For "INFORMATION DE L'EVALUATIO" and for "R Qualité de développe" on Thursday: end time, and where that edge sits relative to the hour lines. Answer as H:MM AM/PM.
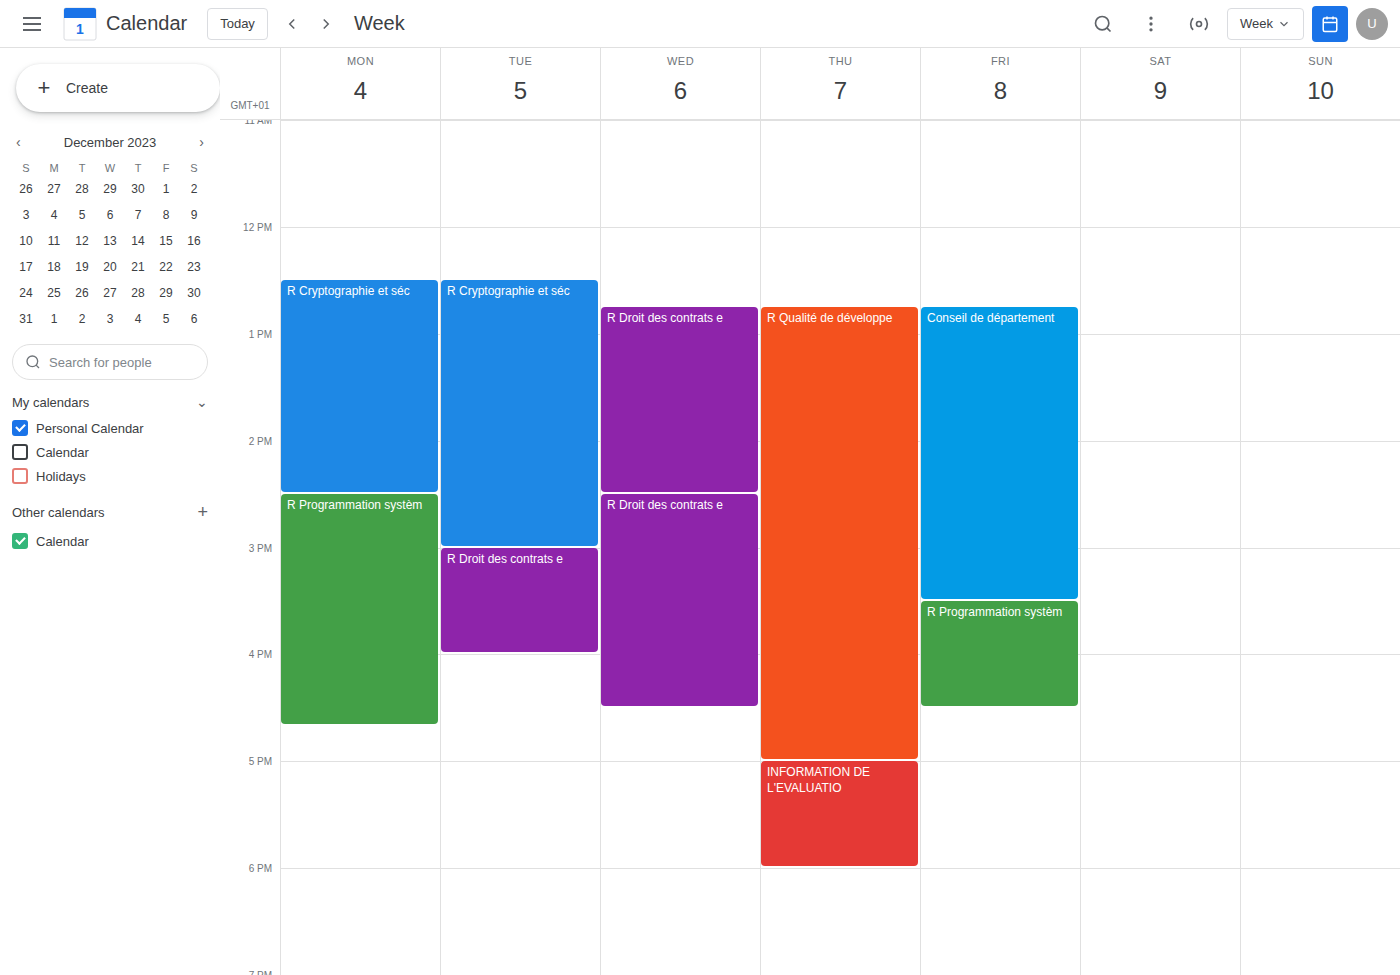
"INFORMATION DE L'EVALUATIO": 6:00 PM, exactly on the 6 PM line. "R Qualité de développe": 5:00 PM, exactly on the 5 PM line.